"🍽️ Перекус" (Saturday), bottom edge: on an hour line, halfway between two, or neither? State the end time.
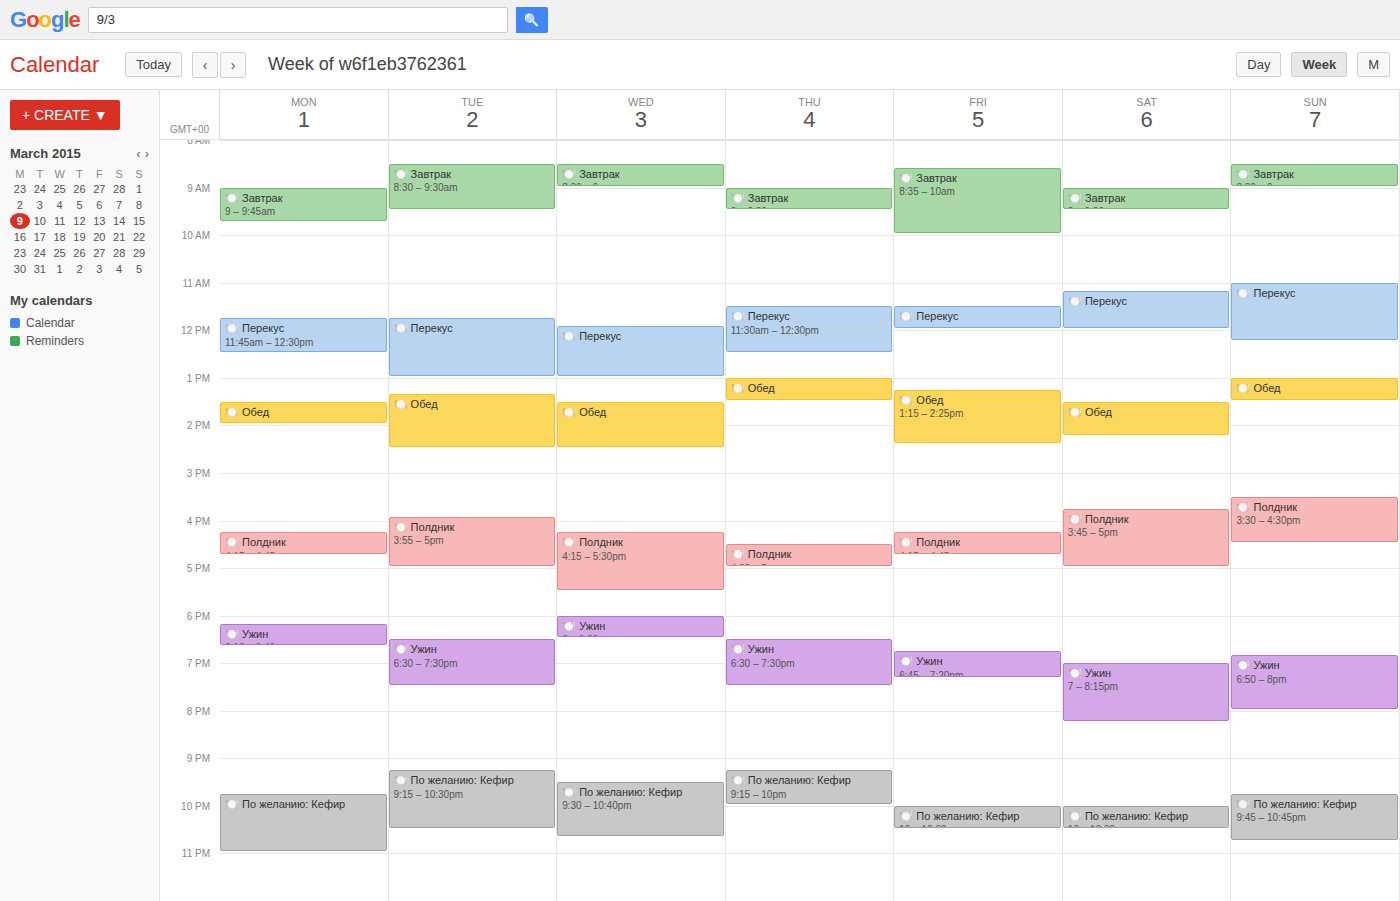
12:00 PM -- exactly on the 12 PM line.